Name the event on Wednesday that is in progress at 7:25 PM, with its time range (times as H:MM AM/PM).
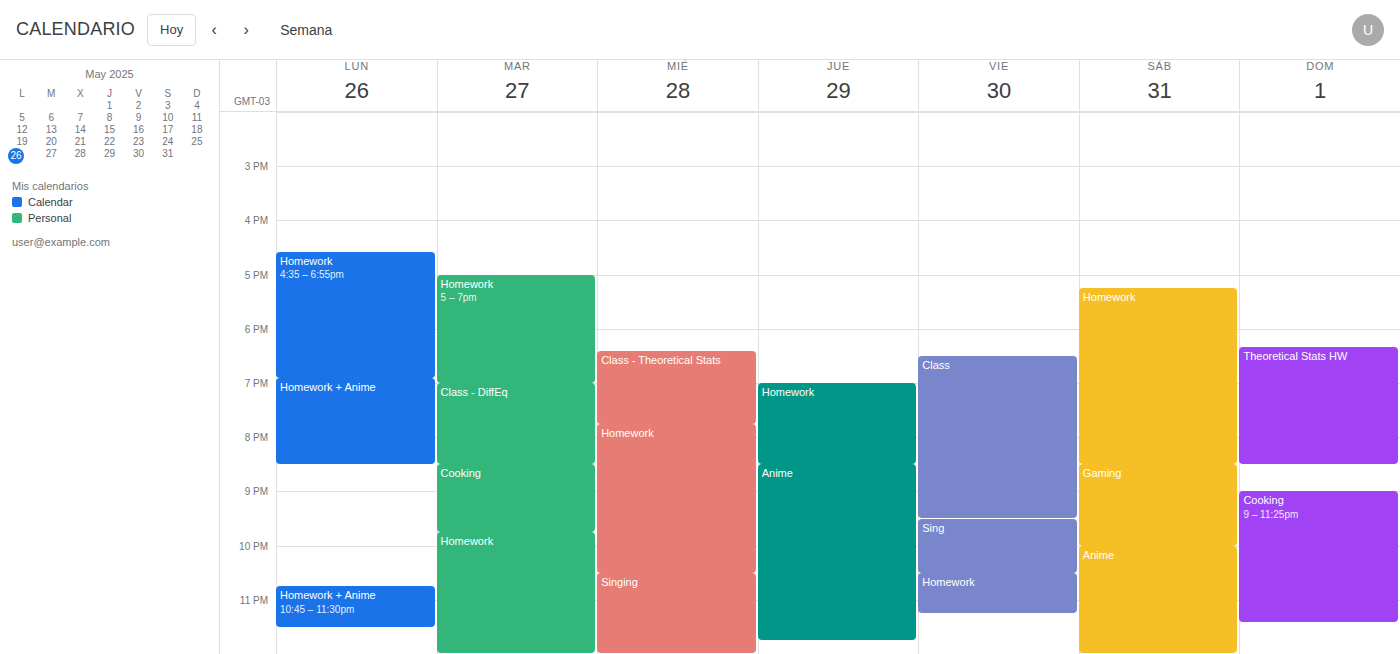
"Class - Theoretical Stats", 6:25 PM to 7:45 PM